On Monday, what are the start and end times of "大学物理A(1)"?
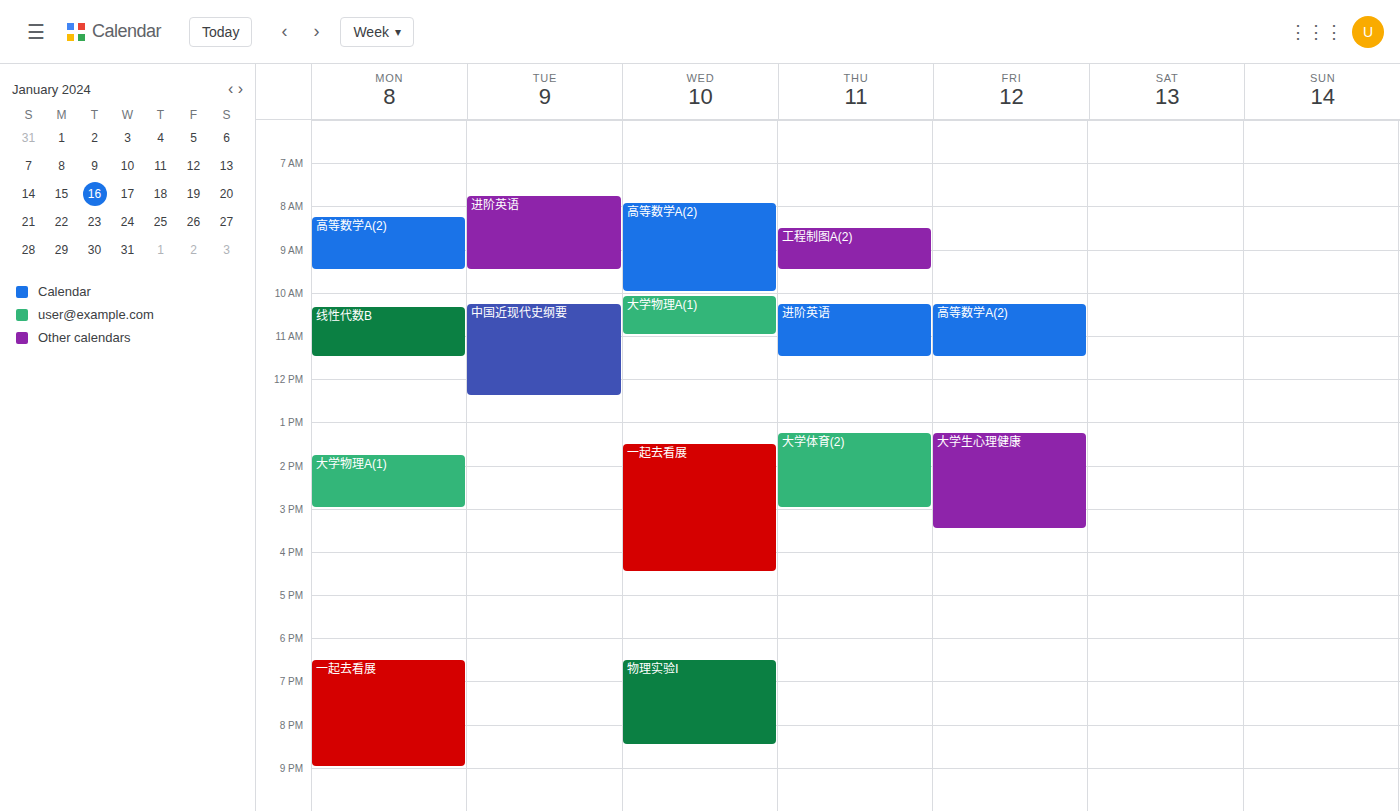
13:45 to 15:00